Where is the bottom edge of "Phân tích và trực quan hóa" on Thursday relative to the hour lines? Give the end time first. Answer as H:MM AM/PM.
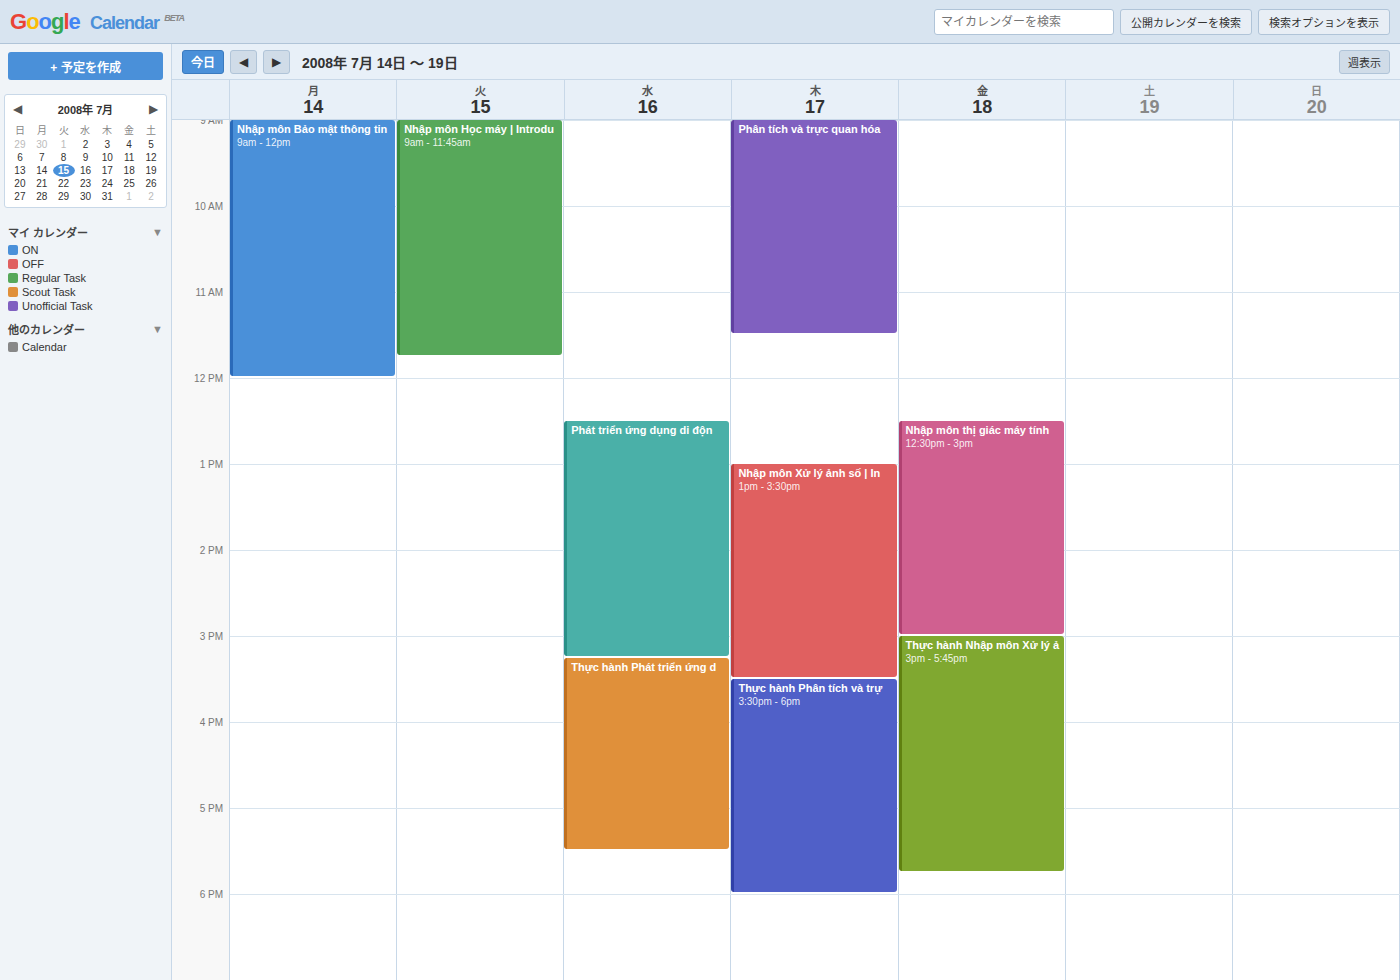
11:30 AM -- halfway between the 11 AM and 12 PM lines.